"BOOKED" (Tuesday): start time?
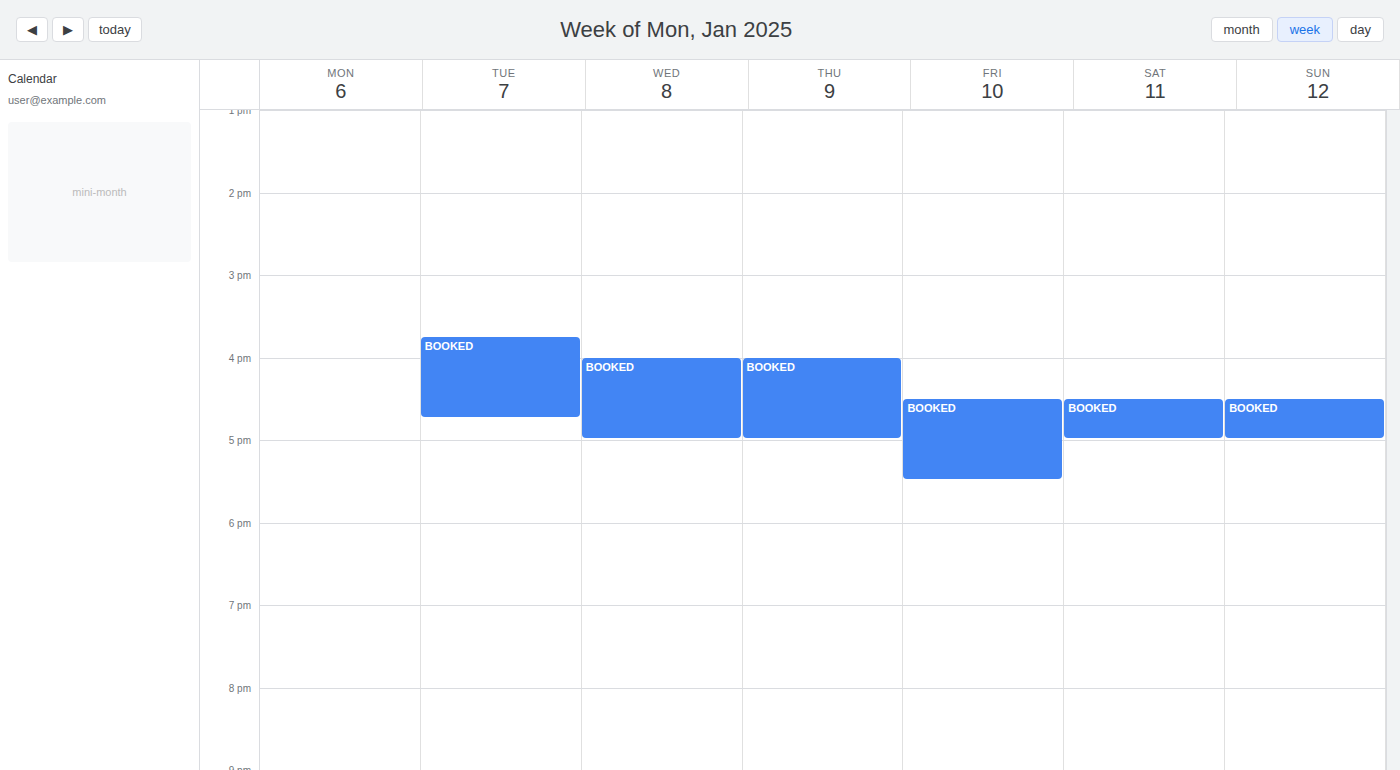
3:45 PM